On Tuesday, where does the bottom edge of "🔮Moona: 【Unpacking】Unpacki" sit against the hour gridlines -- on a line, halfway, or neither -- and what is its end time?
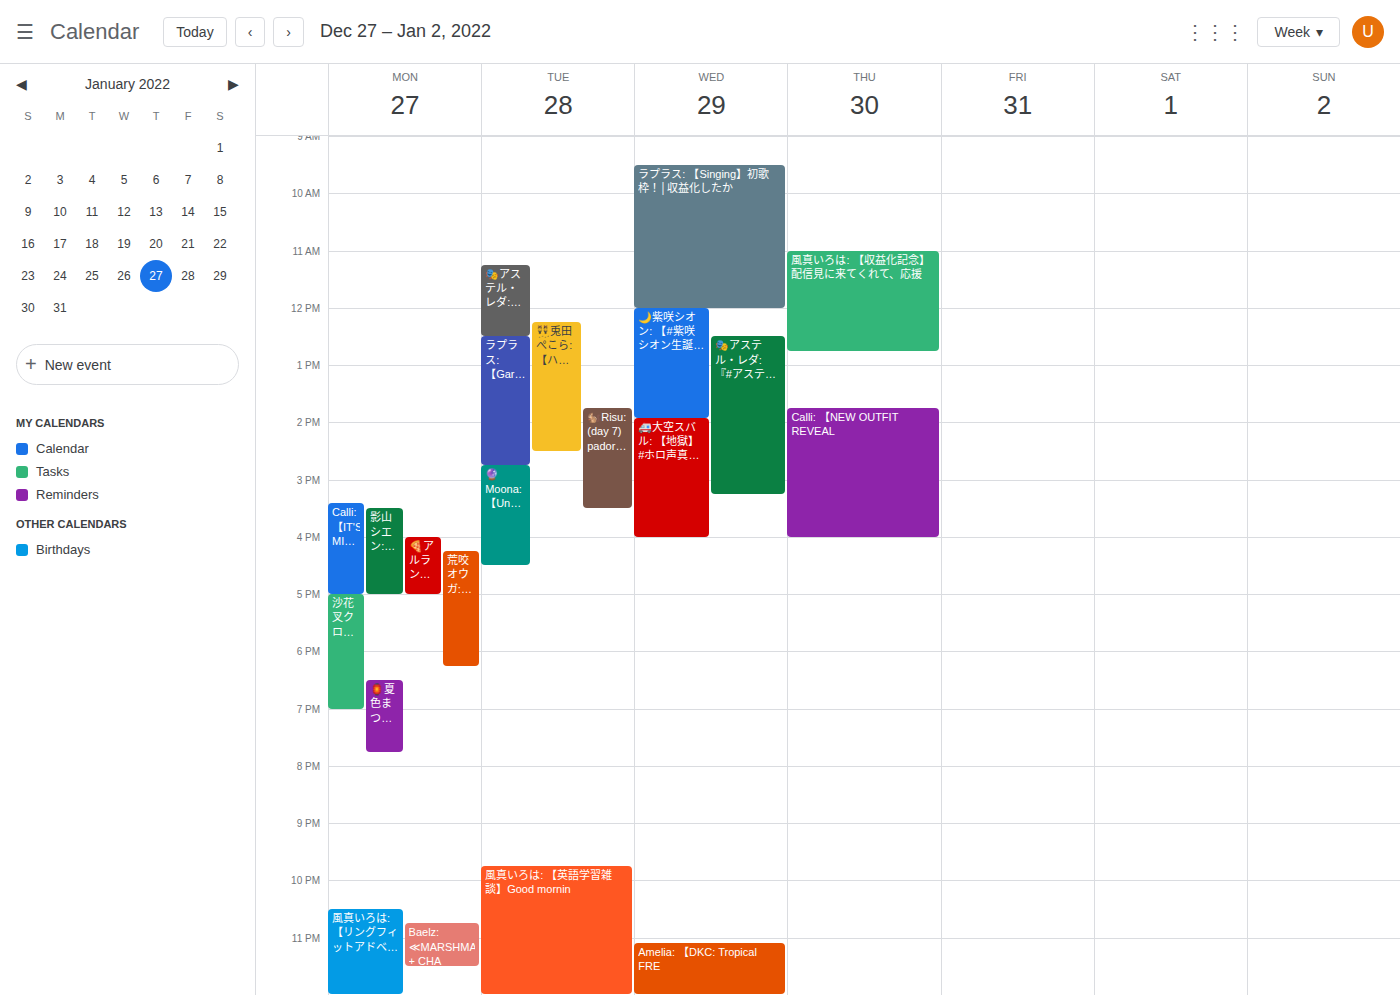
16:30 -- halfway between the 16:00 and 17:00 lines.